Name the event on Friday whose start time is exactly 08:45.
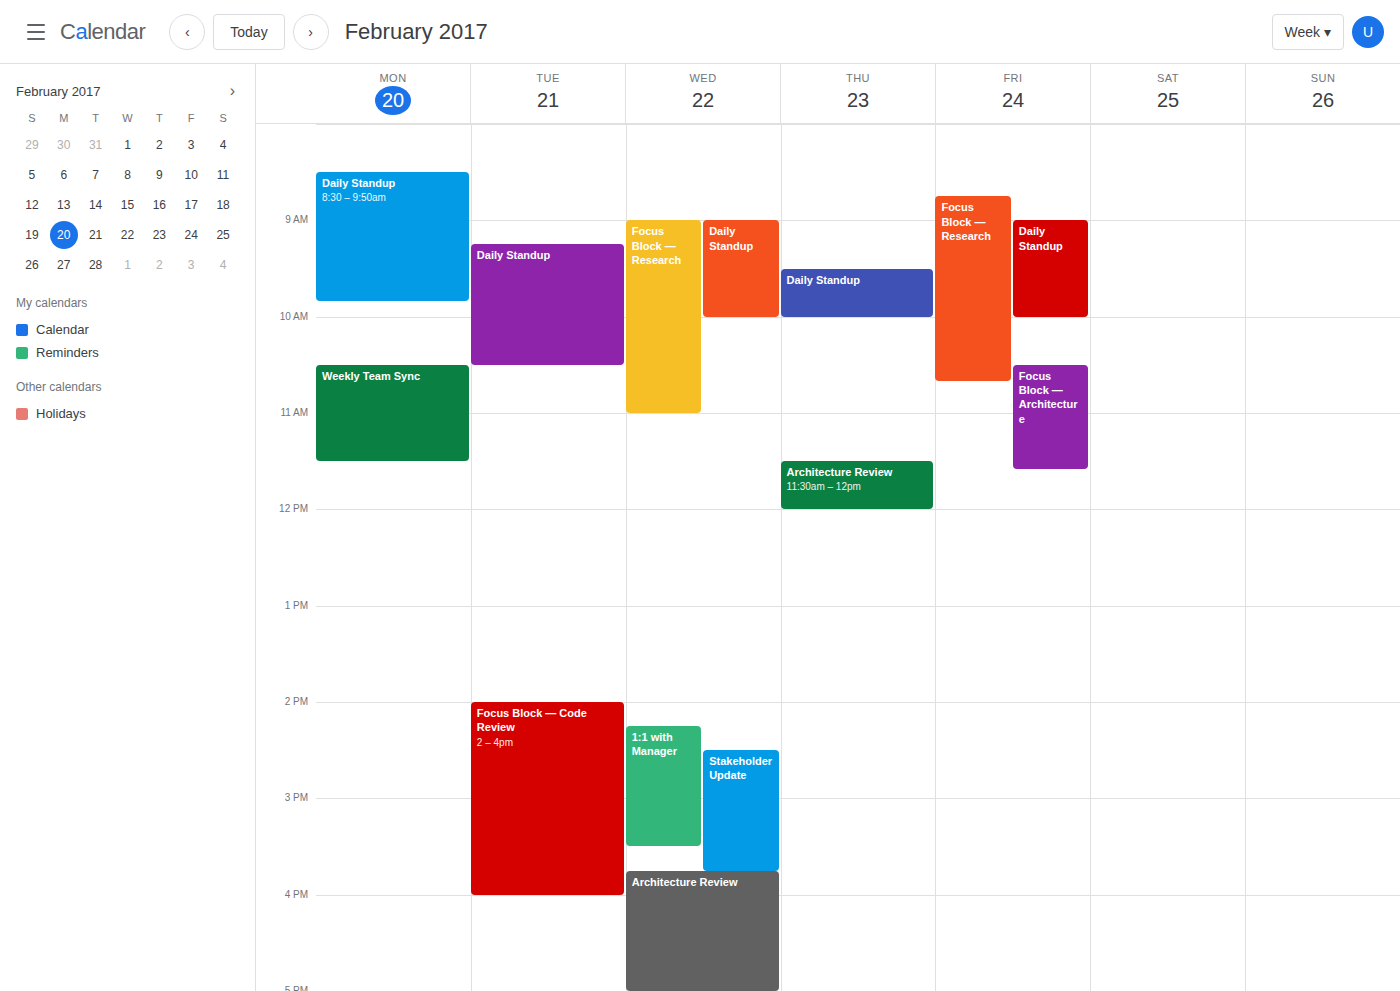
"Focus Block — Research"